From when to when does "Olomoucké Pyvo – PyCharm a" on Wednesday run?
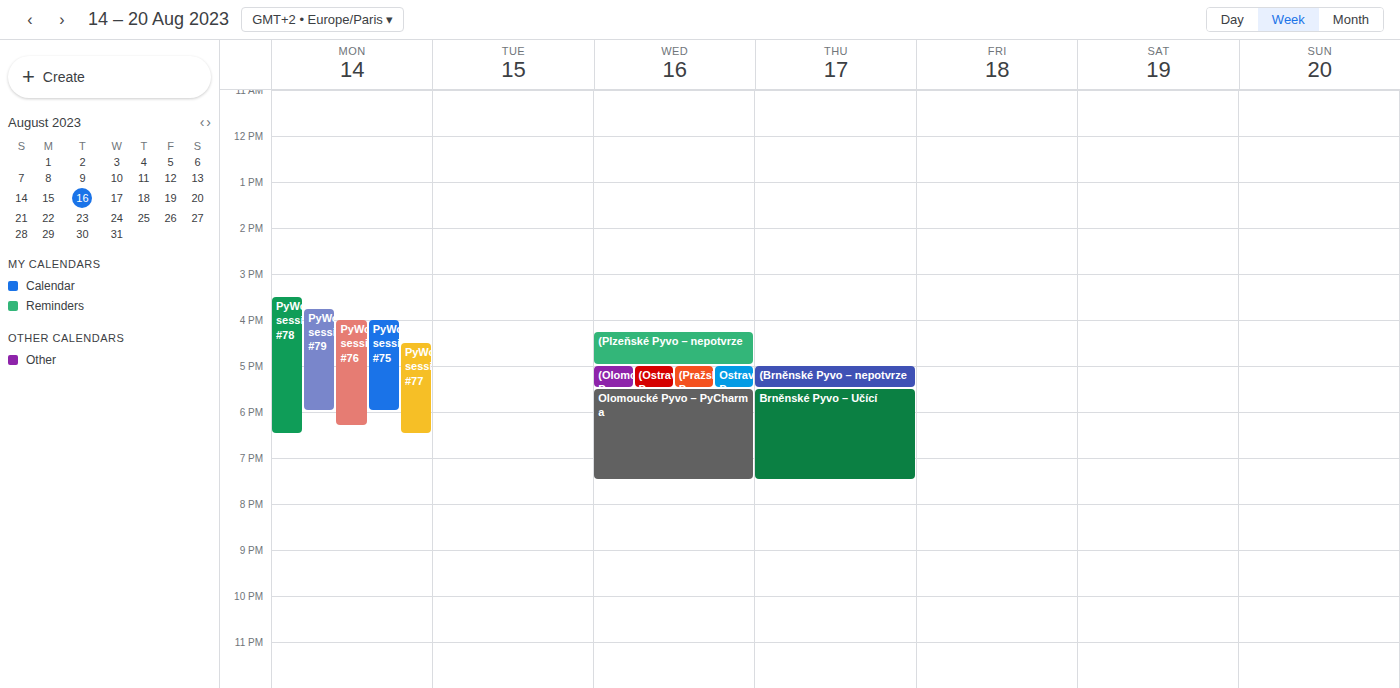
5:30 PM to 7:30 PM